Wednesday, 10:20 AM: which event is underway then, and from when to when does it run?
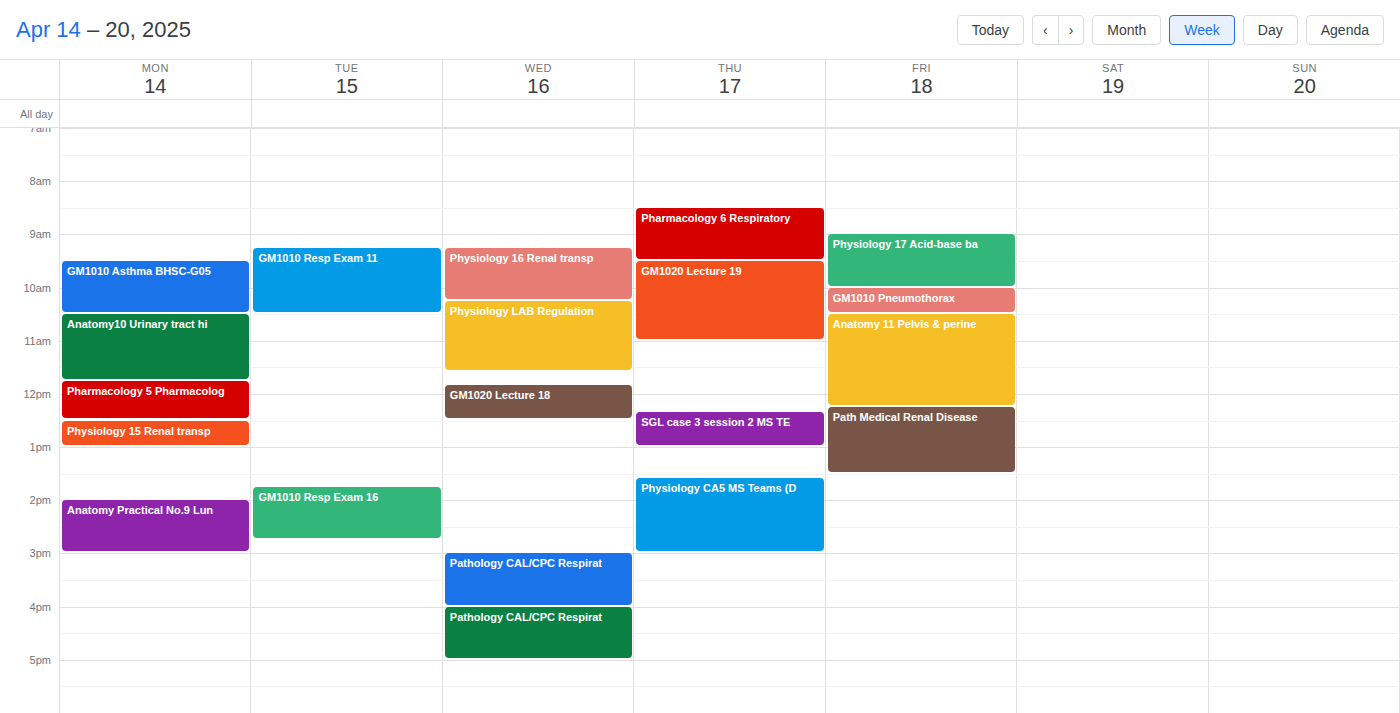
"Physiology LAB Regulation", 10:15 AM to 11:35 AM